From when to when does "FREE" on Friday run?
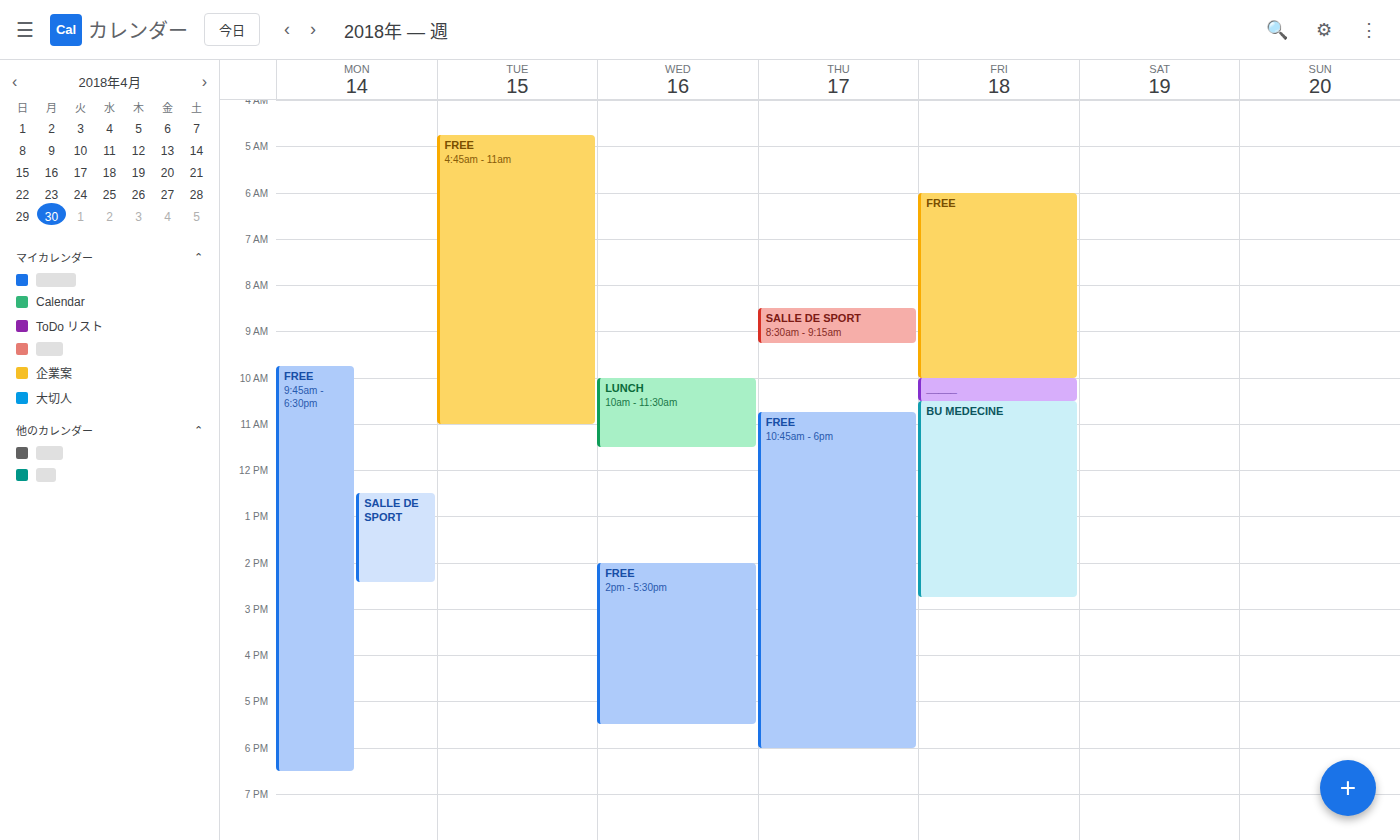
6:00 AM to 10:00 AM